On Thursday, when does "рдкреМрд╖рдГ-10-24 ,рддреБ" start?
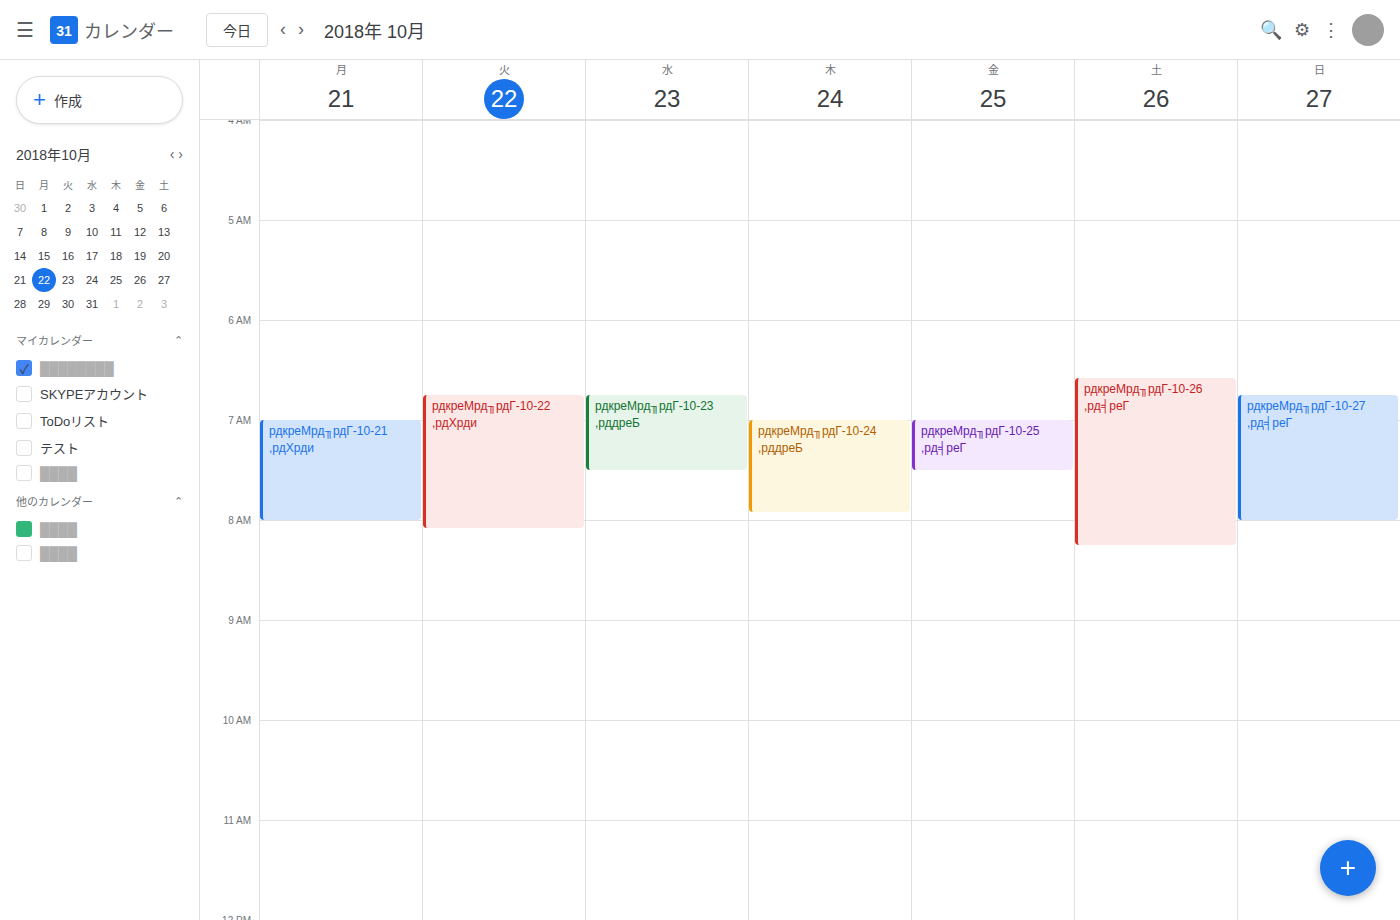
7:00 AM